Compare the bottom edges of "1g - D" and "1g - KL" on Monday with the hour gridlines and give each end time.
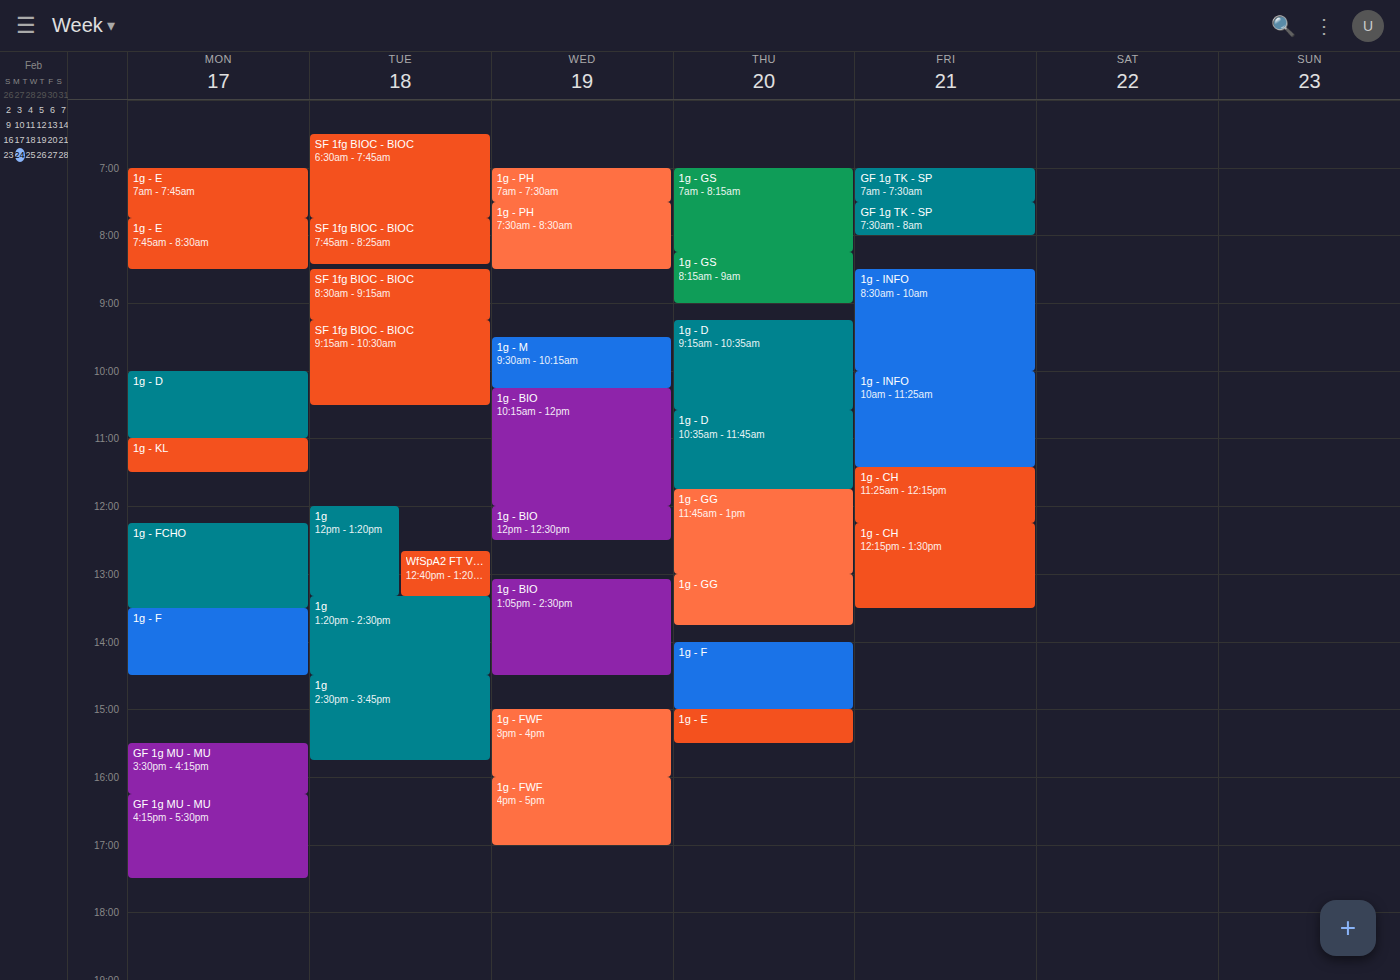
"1g - D": 11:00 AM, exactly on the 11 AM line. "1g - KL": 11:30 AM, halfway between the 11 AM and 12 PM lines.